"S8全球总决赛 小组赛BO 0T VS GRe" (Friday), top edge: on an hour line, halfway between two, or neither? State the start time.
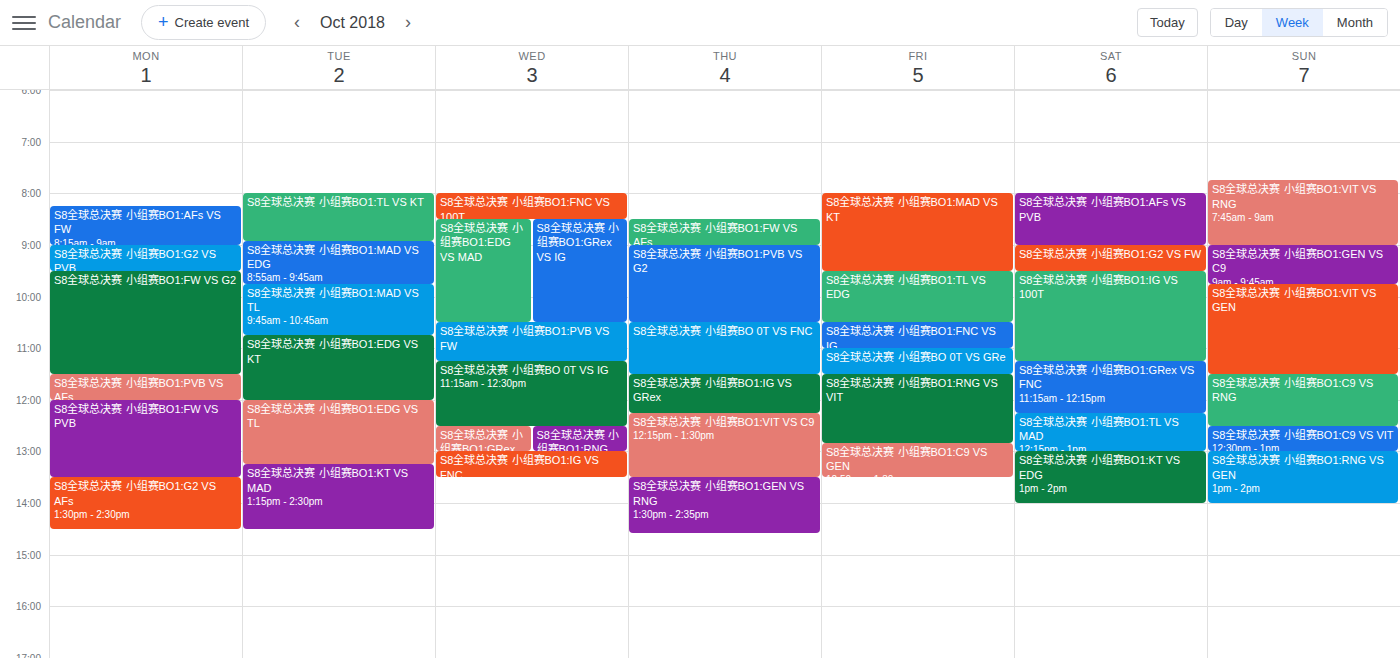
11:00 AM -- exactly on the 11 AM line.